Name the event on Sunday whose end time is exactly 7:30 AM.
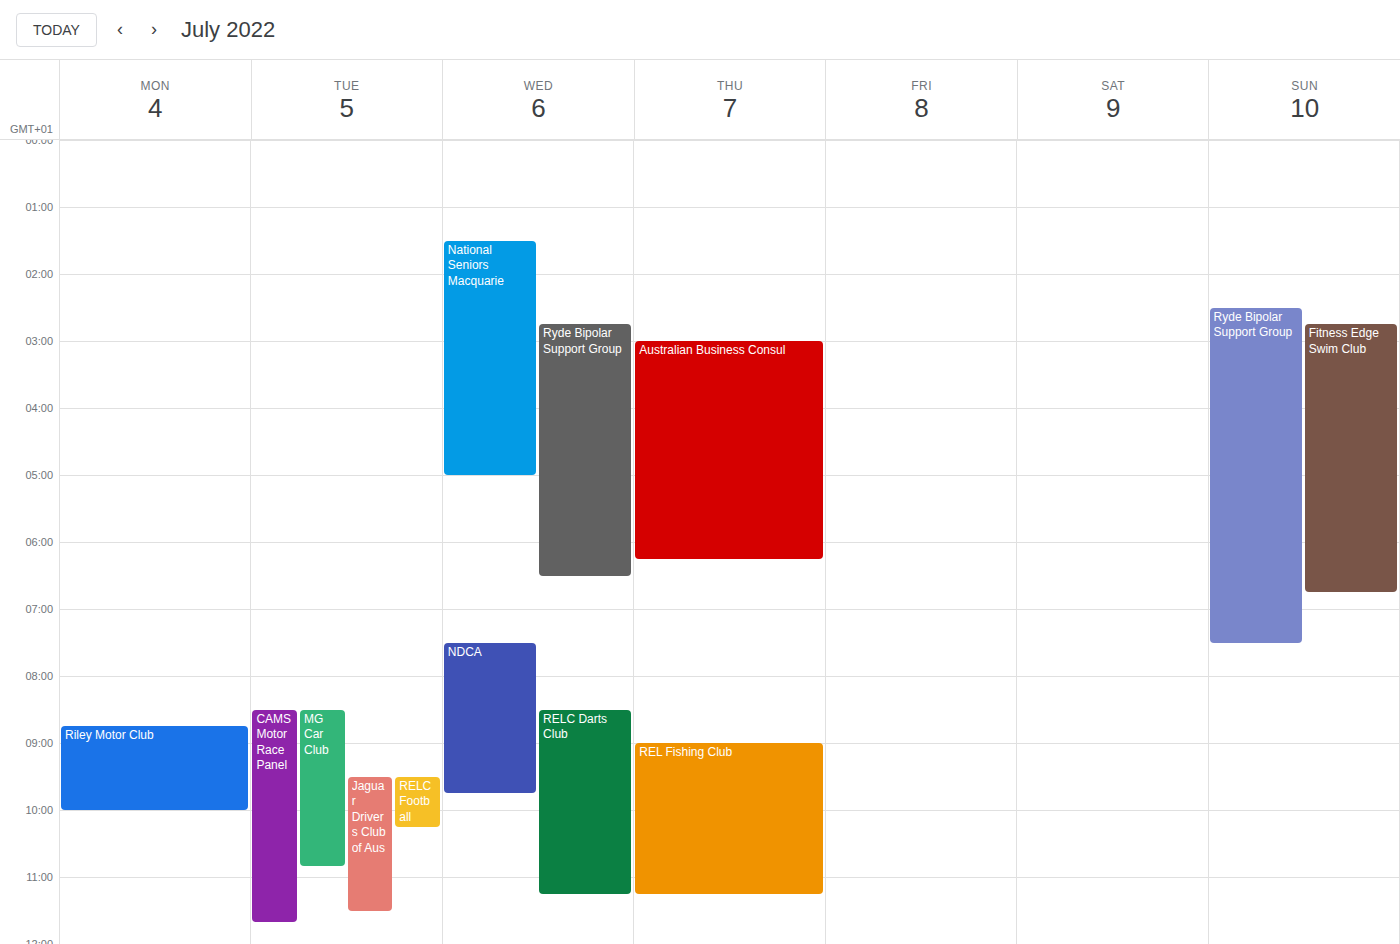
"Ryde Bipolar Support Group"